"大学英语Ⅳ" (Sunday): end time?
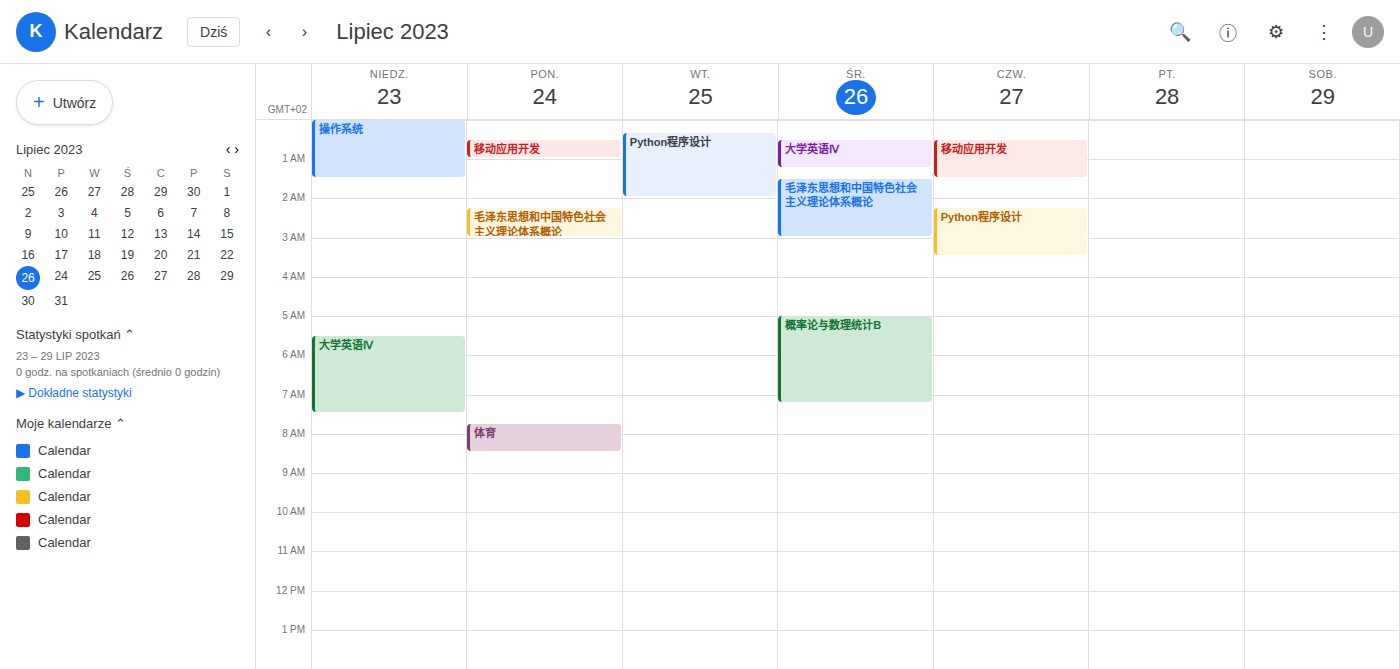
7:30 AM